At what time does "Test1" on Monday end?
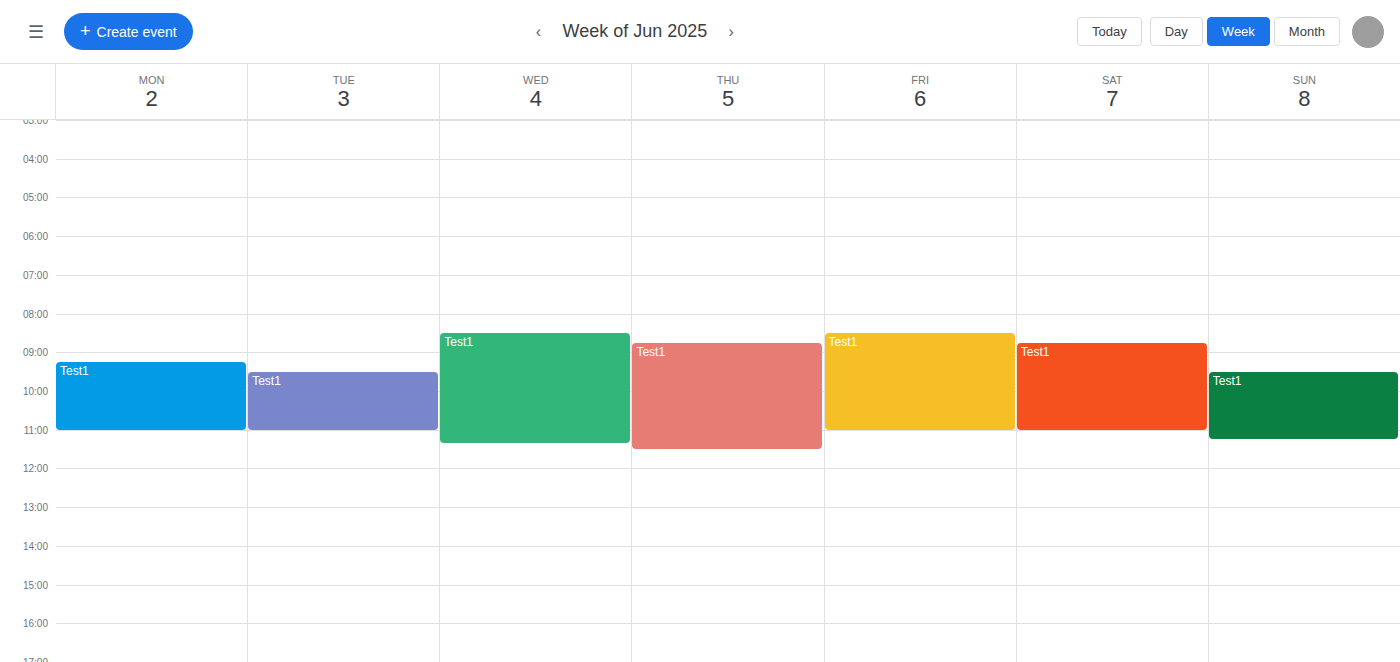
11:00 AM